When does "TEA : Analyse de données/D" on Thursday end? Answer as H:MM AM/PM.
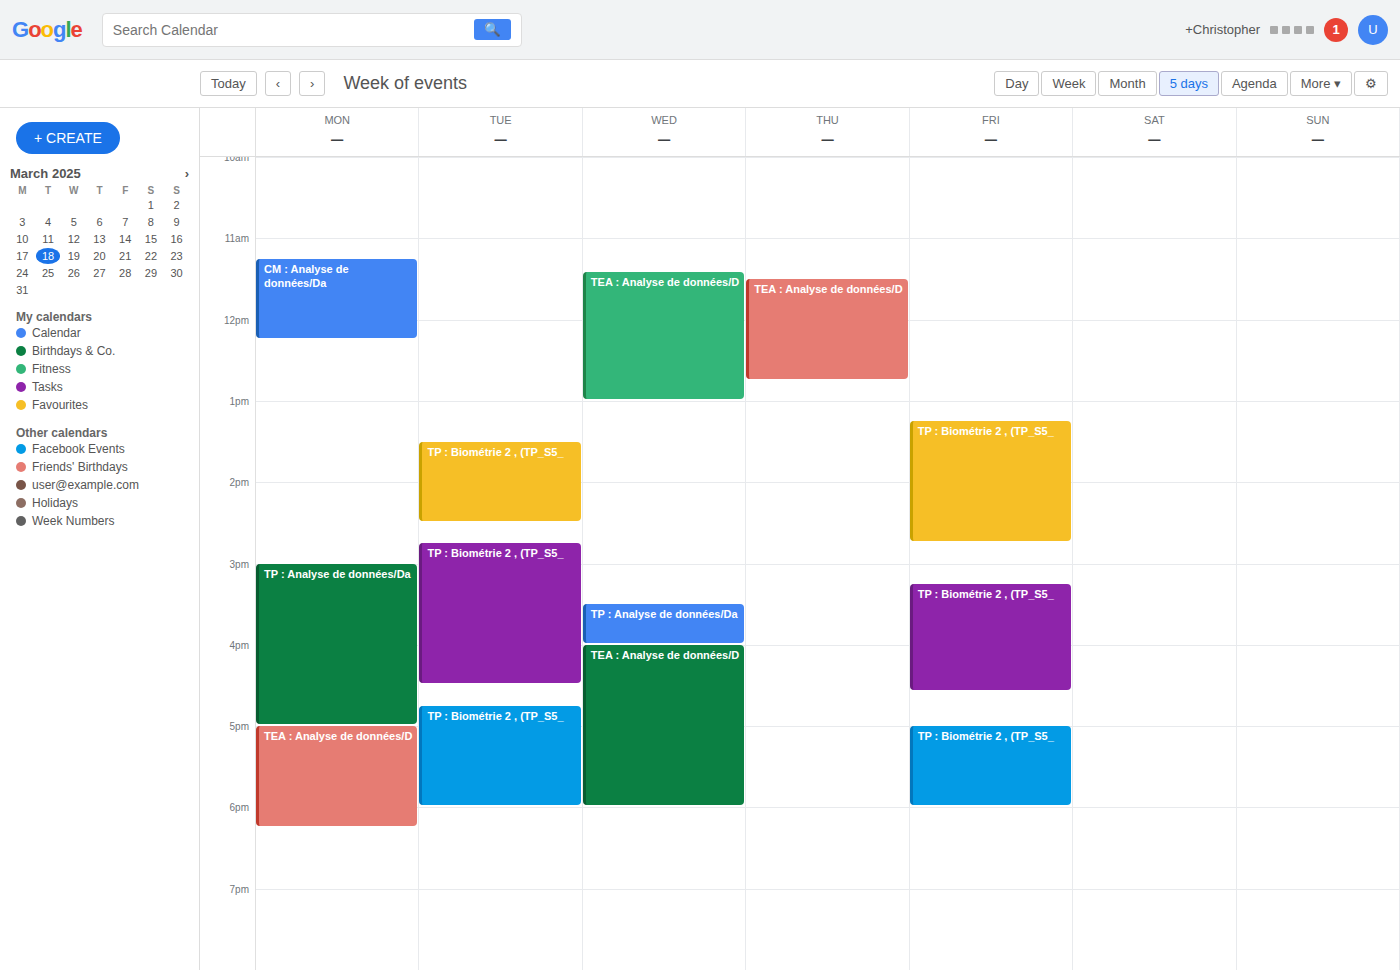
12:45 PM